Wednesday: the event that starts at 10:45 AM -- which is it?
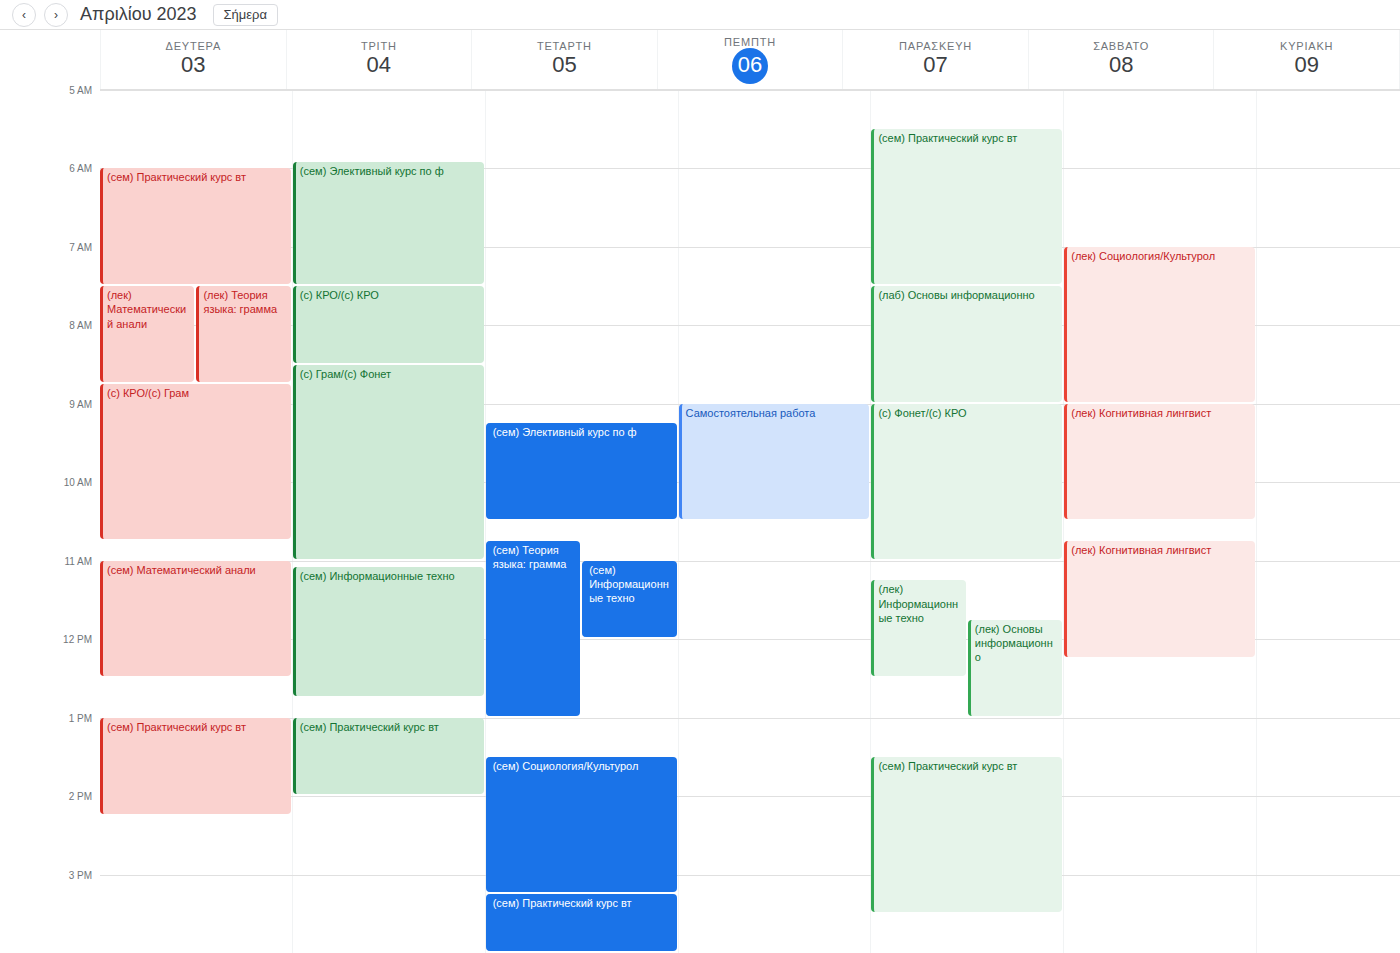
"(сем) Теория языка: грамма"